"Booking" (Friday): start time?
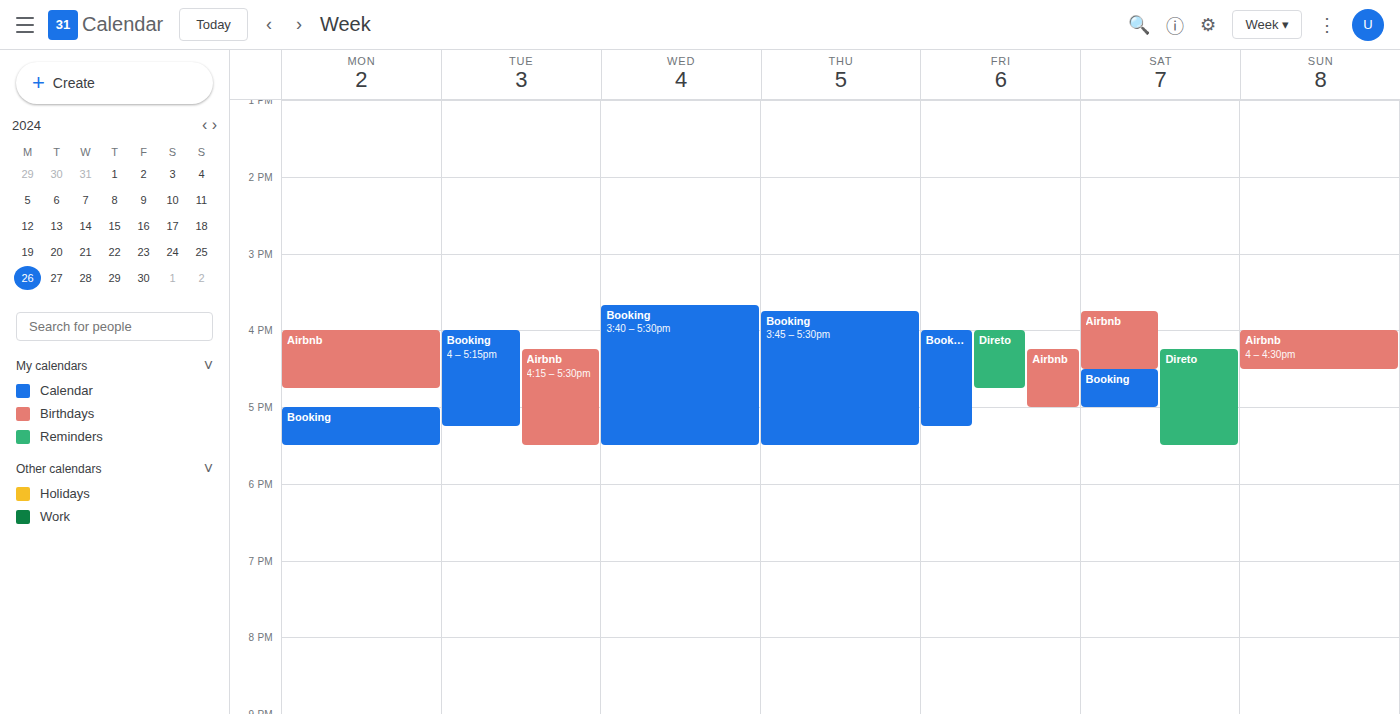
4:00 PM